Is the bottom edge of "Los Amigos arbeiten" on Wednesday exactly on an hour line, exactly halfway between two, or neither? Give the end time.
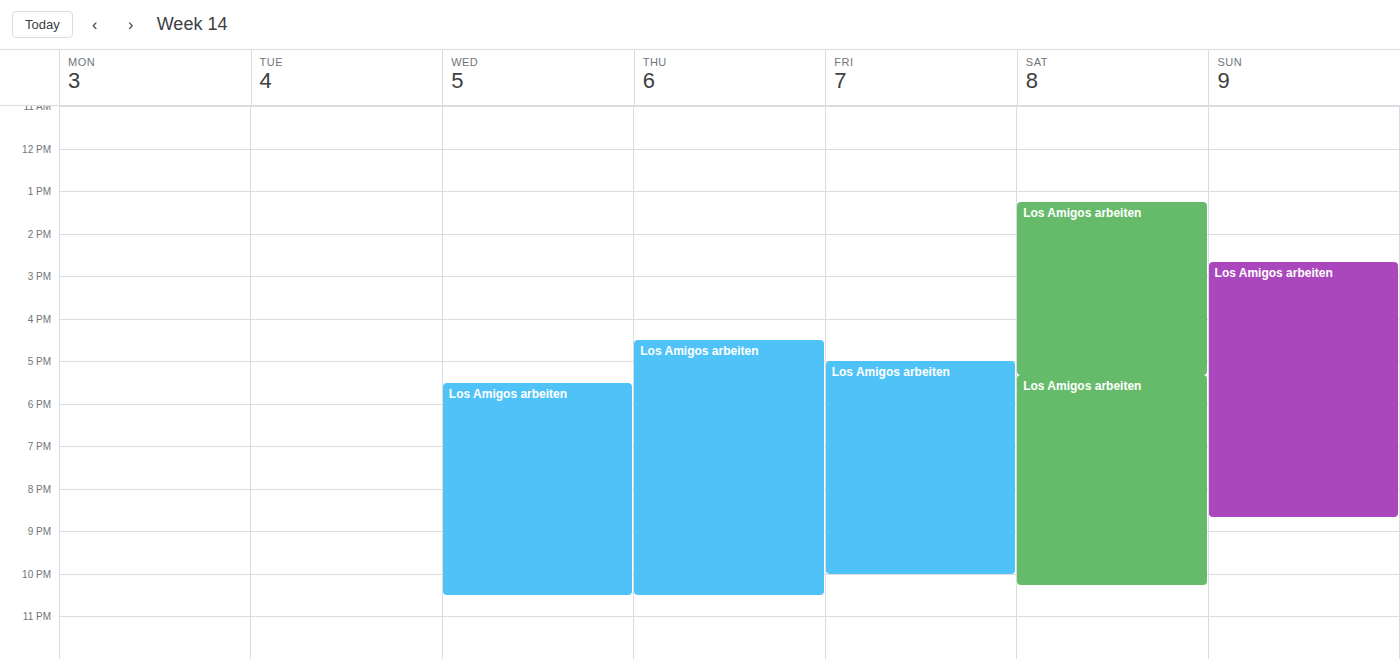
10:30 PM -- halfway between the 10 PM and 11 PM lines.